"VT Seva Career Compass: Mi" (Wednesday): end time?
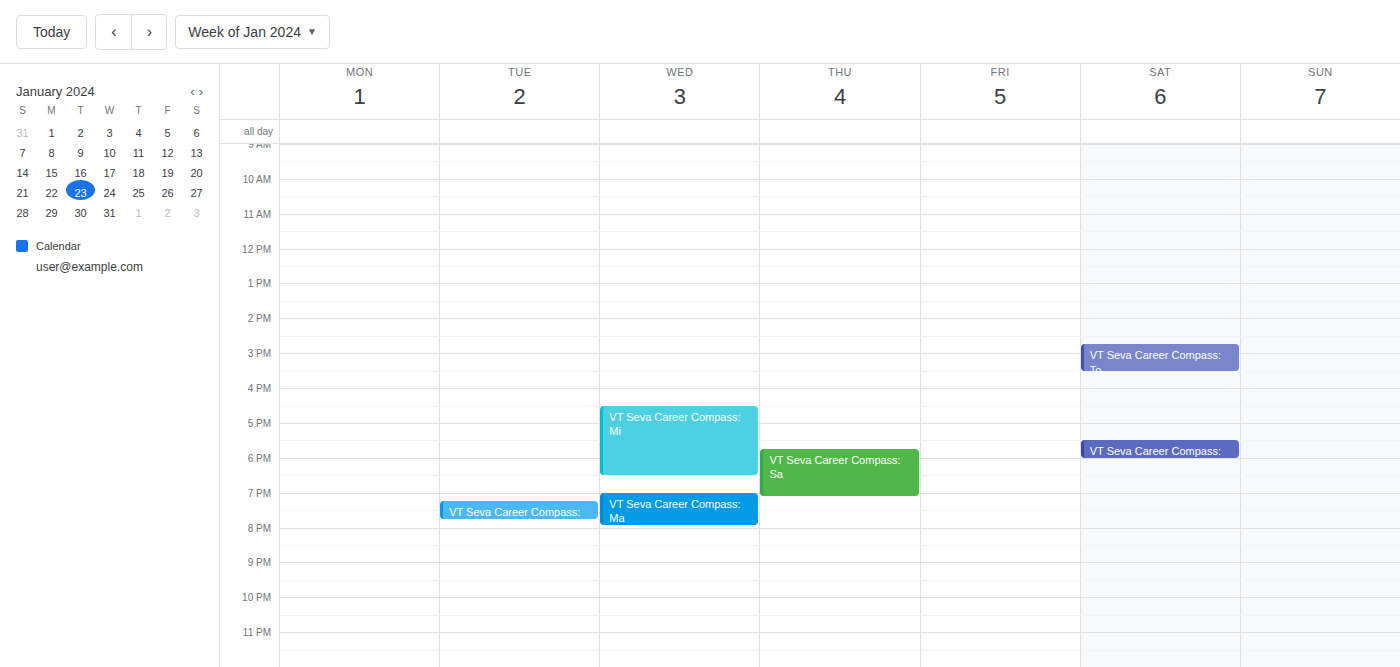
6:30 PM